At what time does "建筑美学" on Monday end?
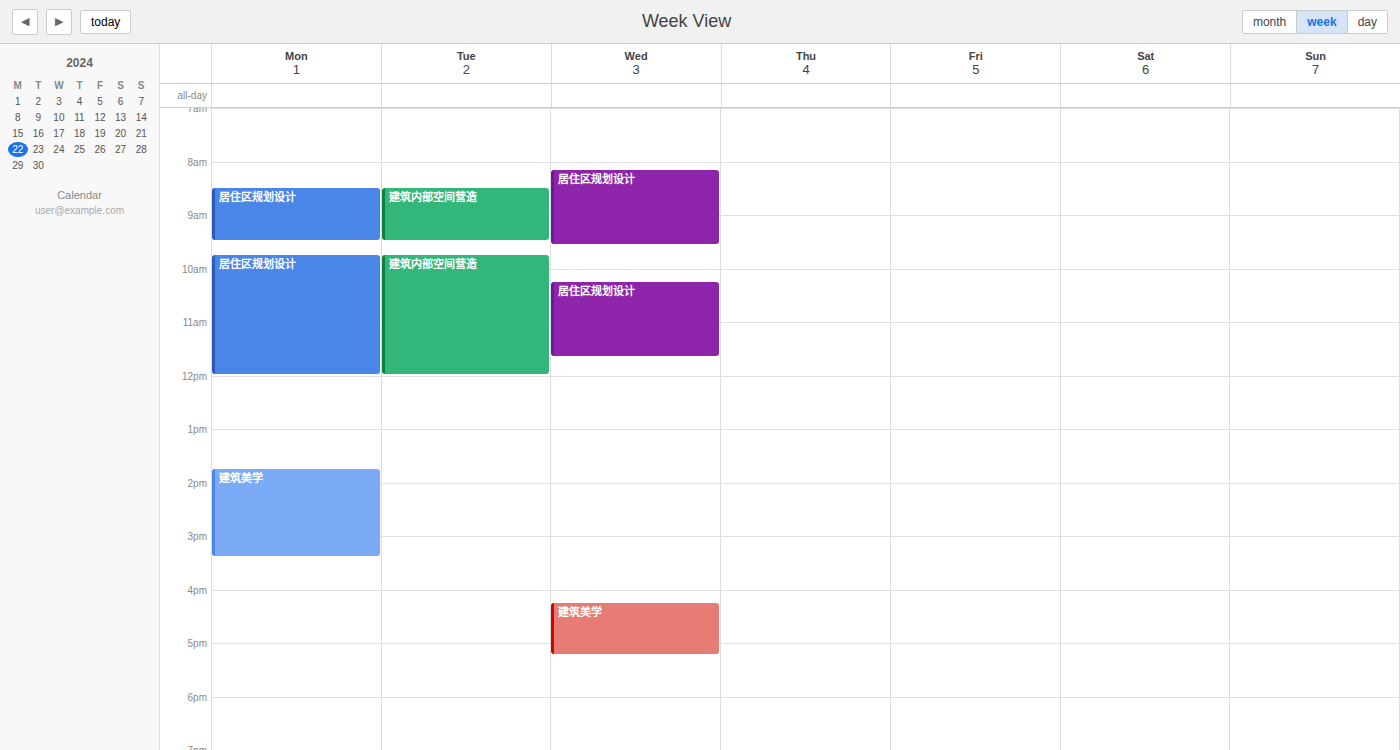
3:25 PM